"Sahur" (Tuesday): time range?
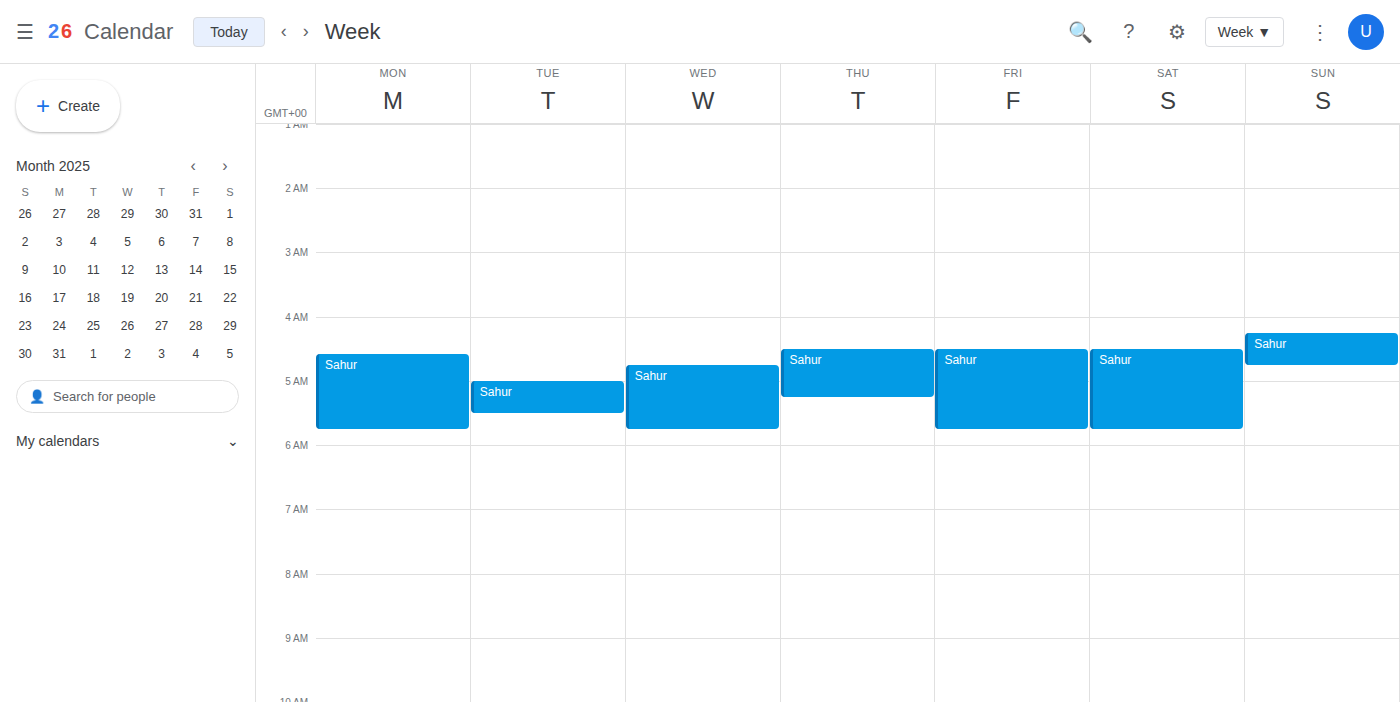
5:00 AM to 5:30 AM